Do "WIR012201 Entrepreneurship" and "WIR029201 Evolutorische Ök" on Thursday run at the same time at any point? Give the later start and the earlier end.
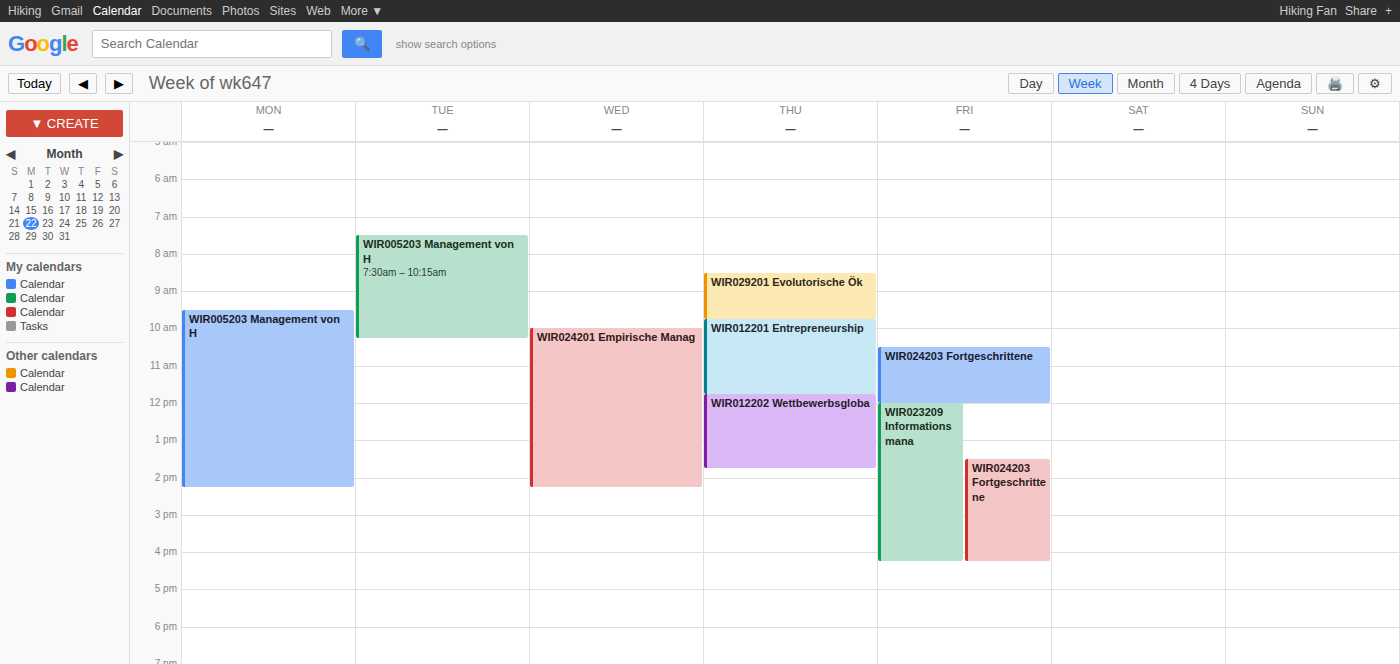
"WIR029201 Evolutorische Ök" ends at 9:45 AM, exactly when "WIR012201 Entrepreneurship" starts -- they touch but do not overlap.